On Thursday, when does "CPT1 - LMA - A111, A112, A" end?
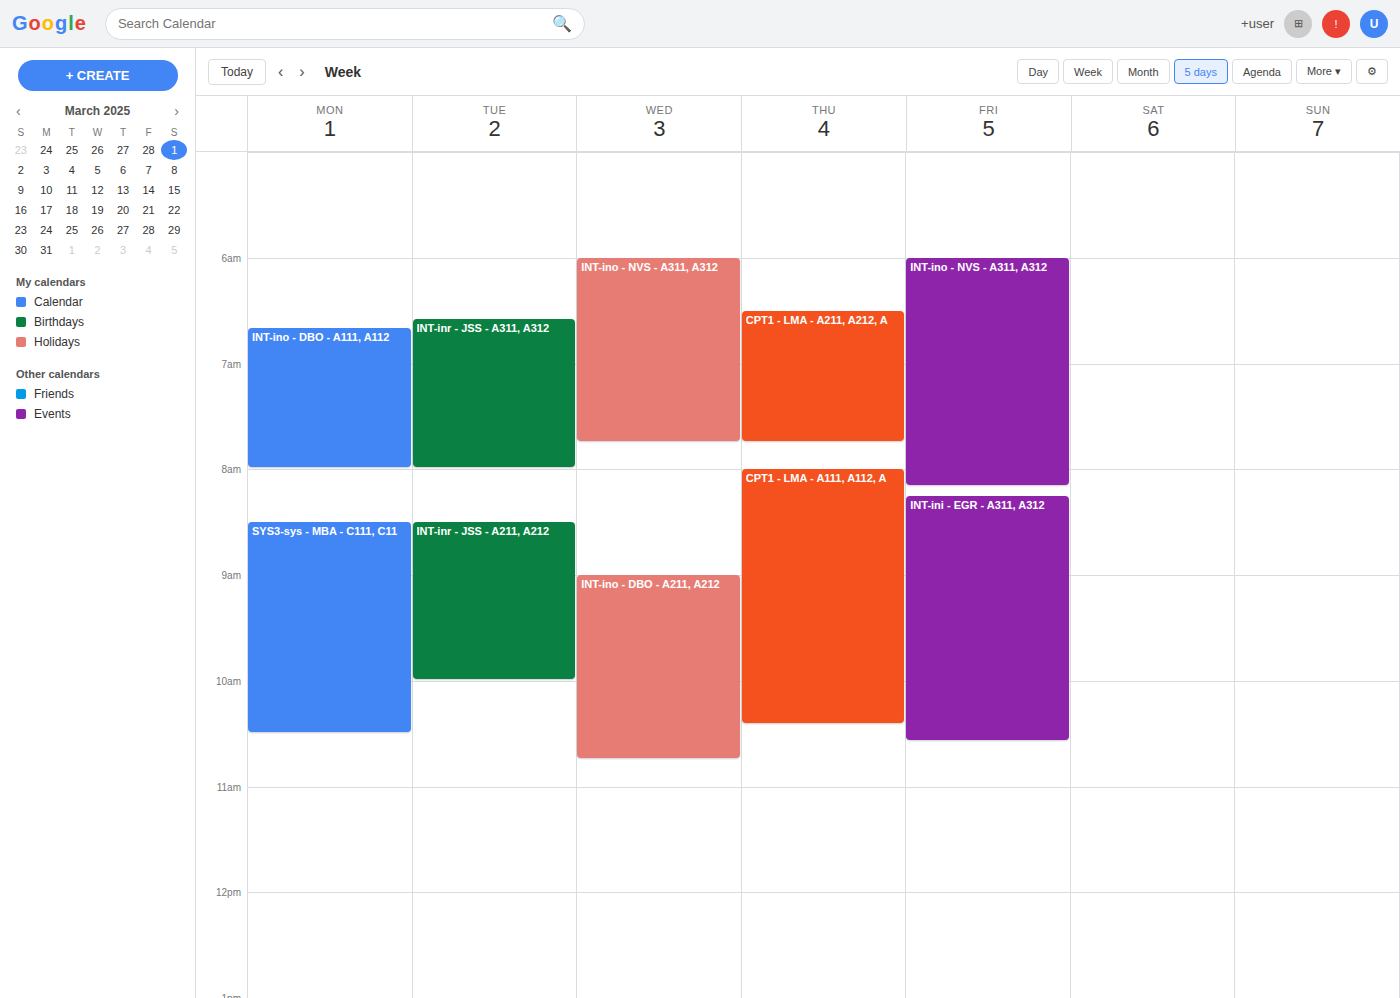
10:25 AM